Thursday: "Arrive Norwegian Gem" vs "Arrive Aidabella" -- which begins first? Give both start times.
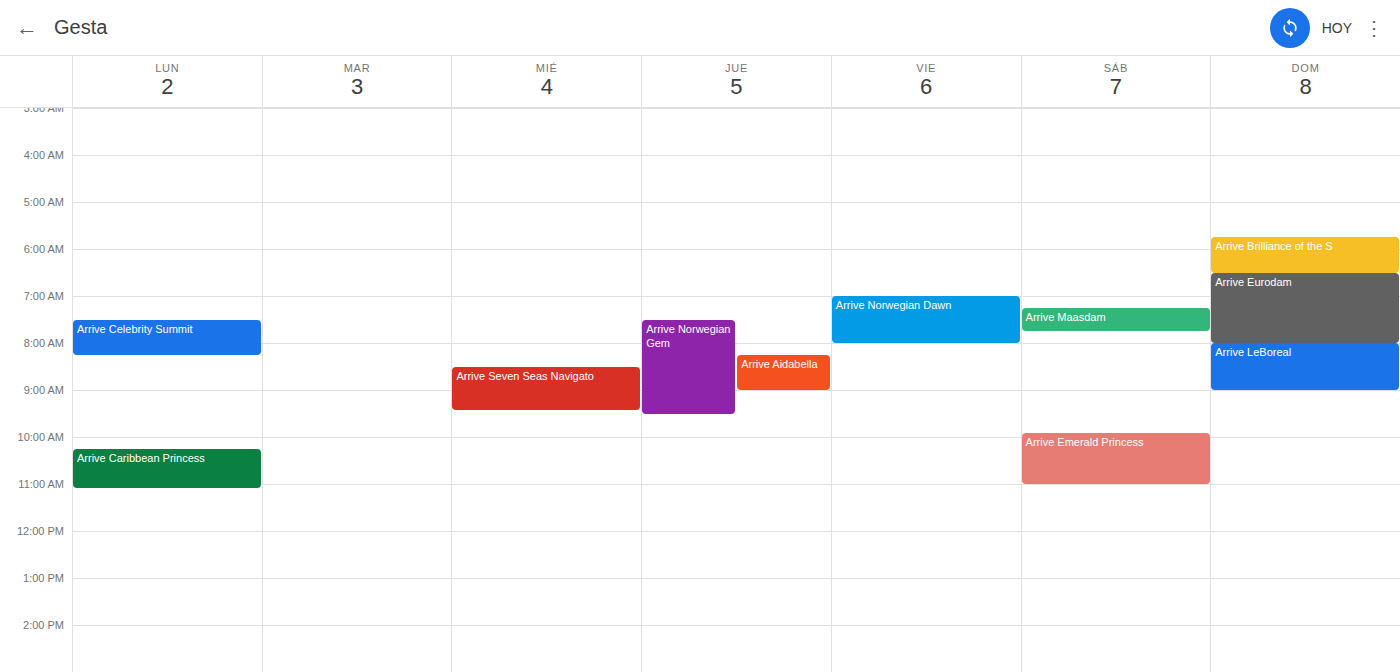
"Arrive Norwegian Gem" 7:30 AM; "Arrive Aidabella" 8:15 AM.